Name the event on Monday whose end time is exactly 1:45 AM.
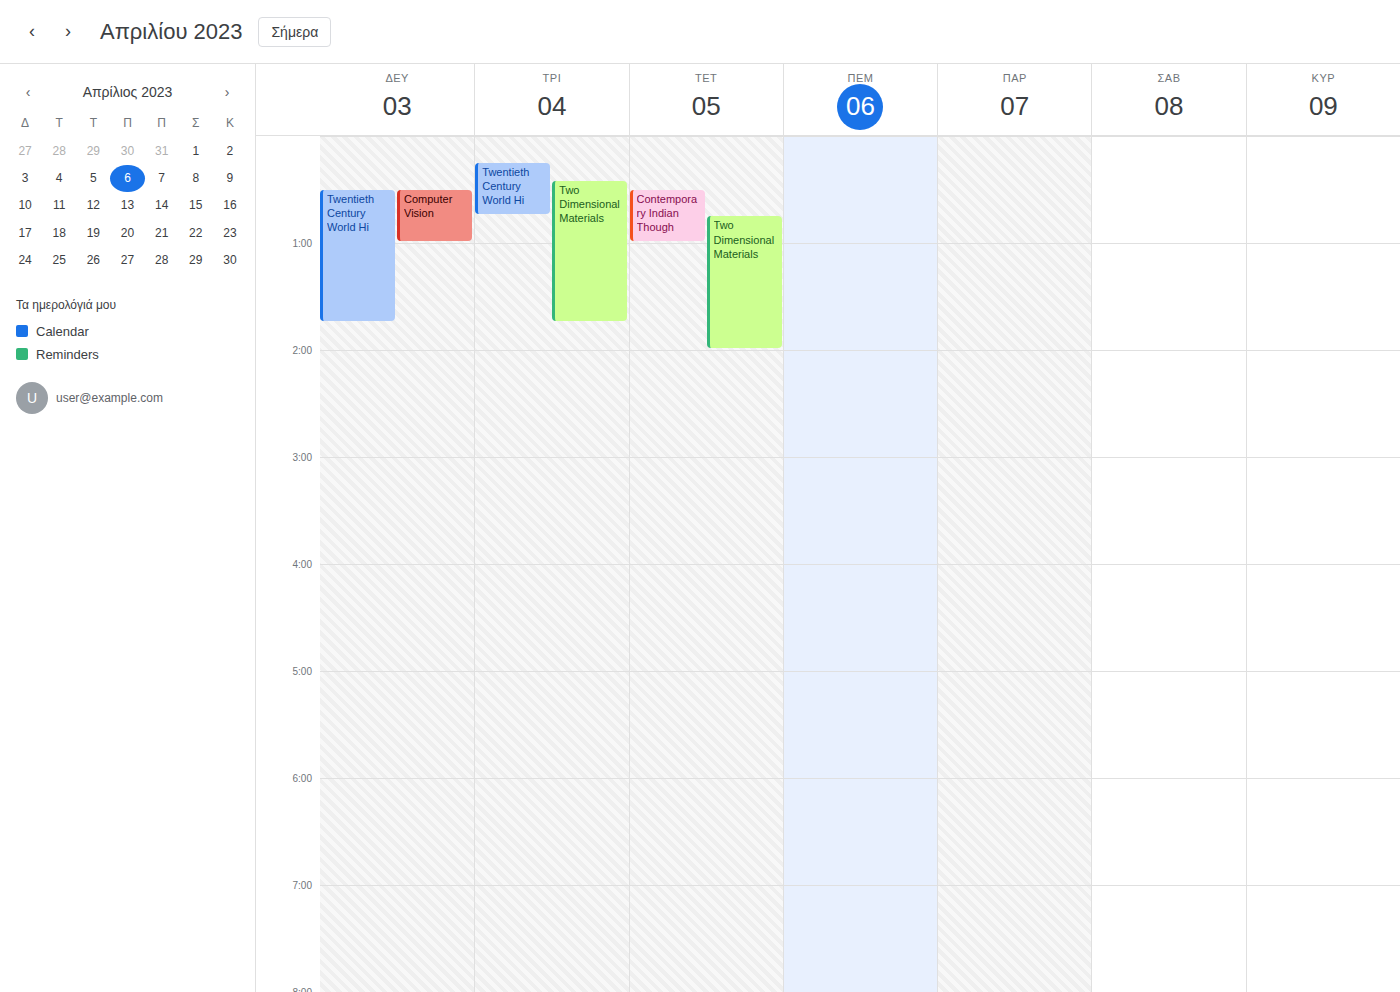
"Twentieth Century World Hi"